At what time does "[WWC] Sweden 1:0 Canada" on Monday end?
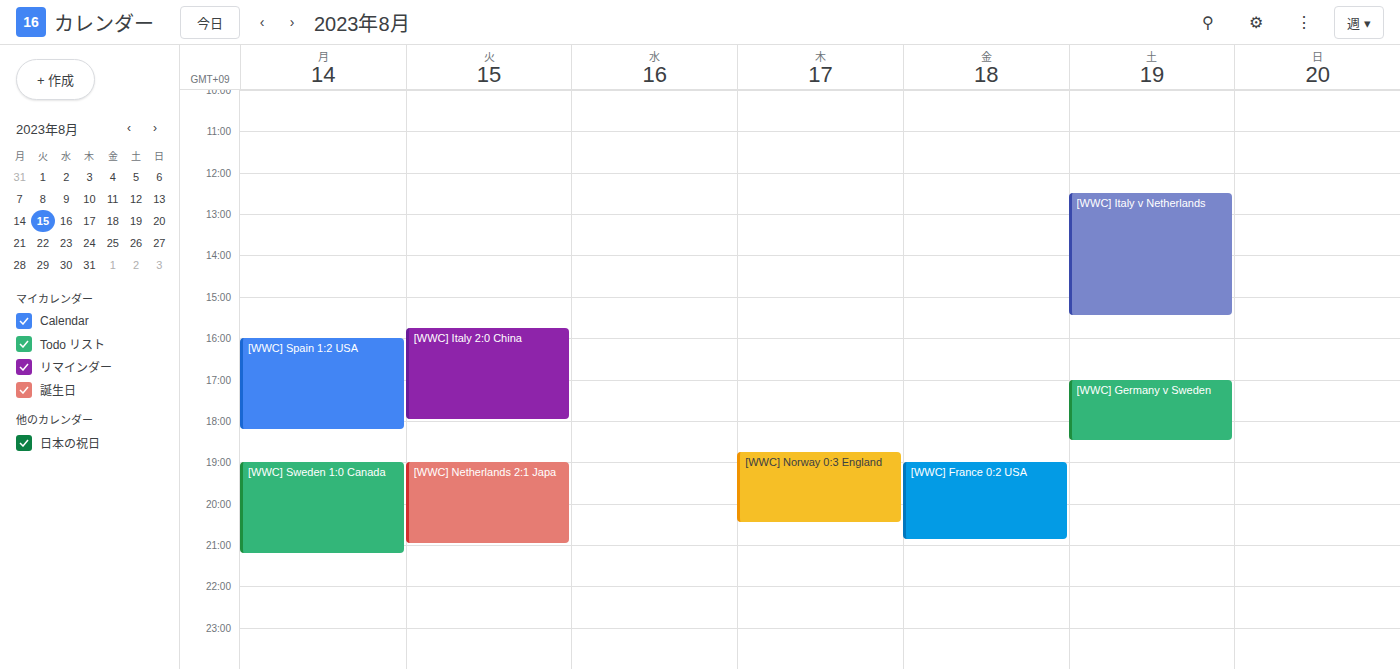
21:15